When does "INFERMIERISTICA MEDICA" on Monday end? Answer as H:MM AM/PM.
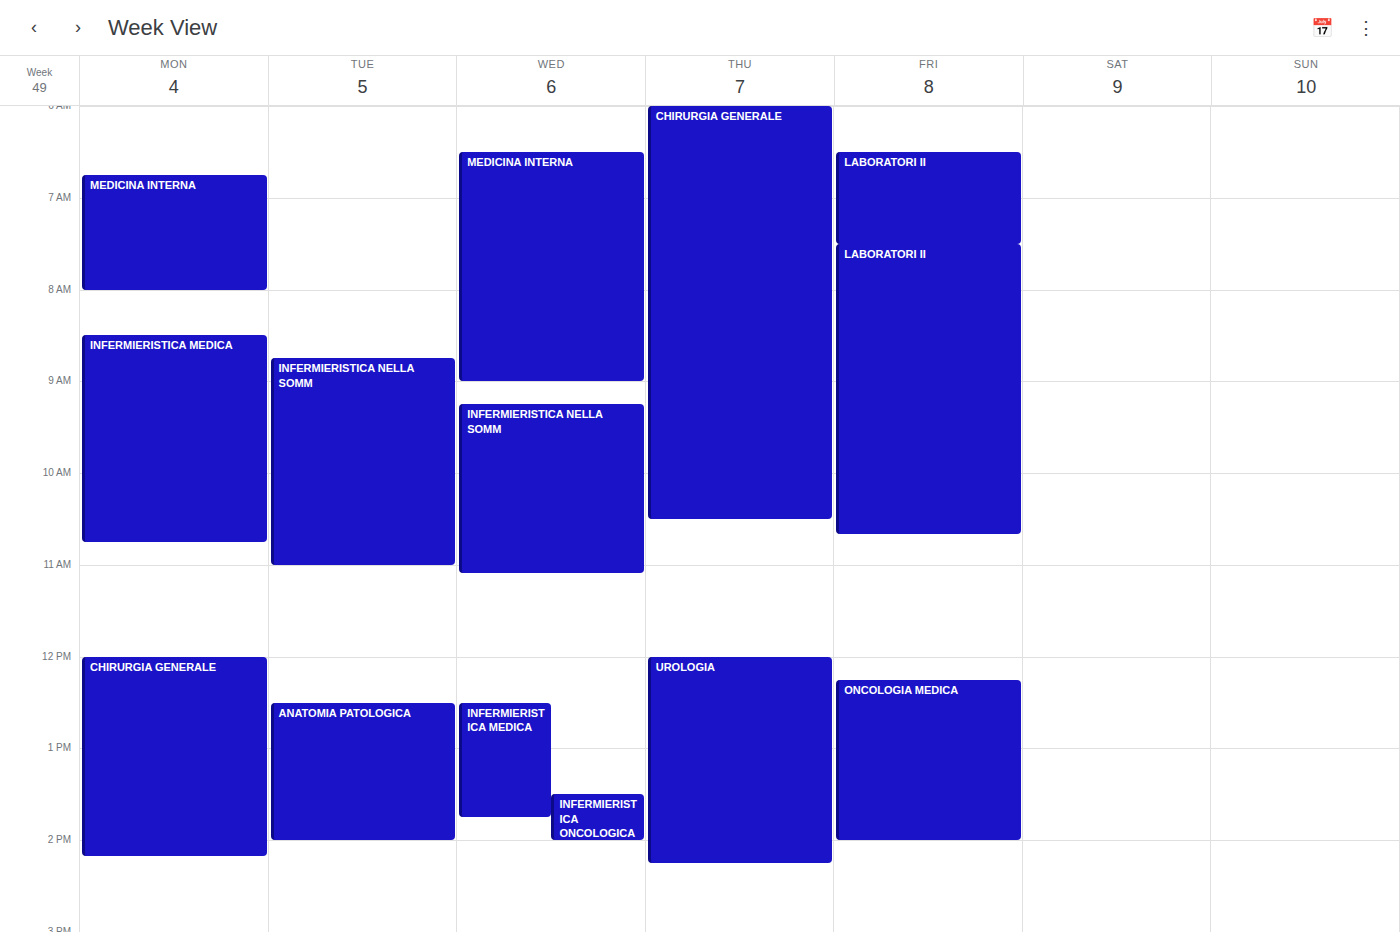
10:45 AM